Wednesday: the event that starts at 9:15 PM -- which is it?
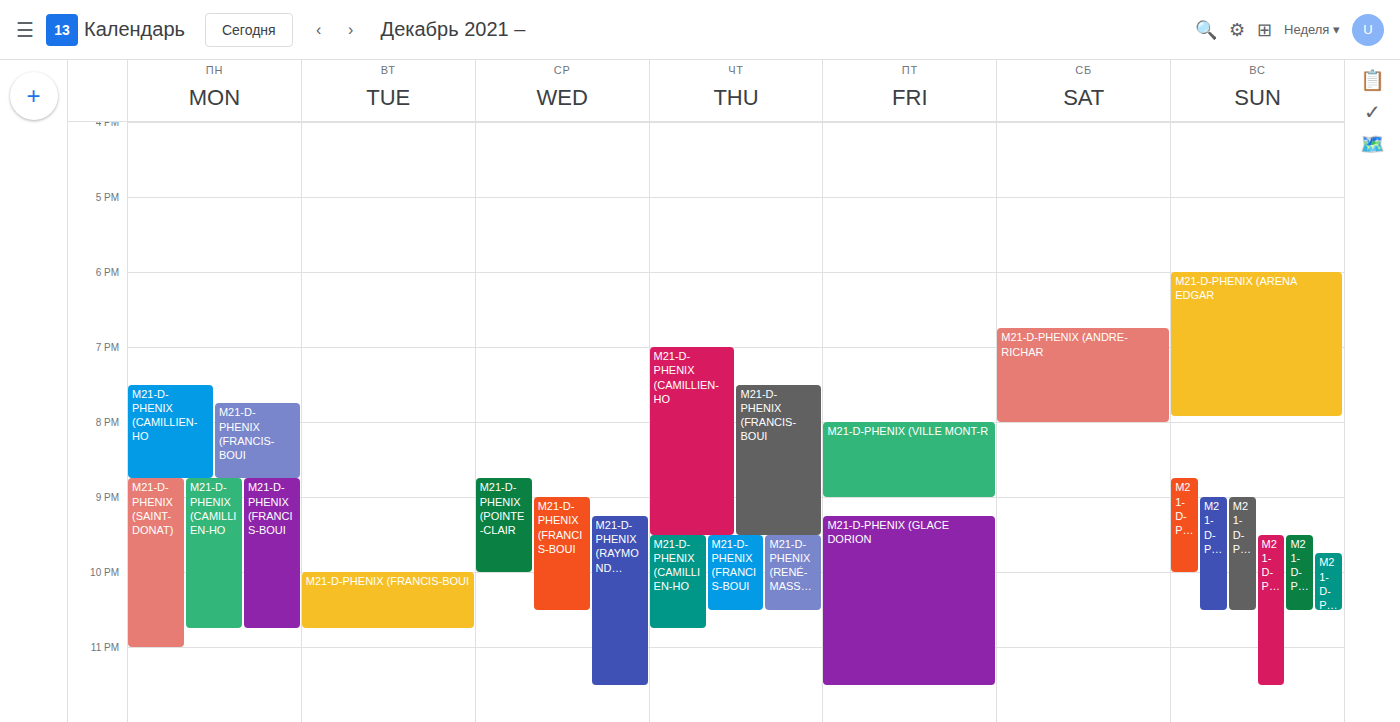
"M21-D-PHENIX (RAYMOND BOUR"